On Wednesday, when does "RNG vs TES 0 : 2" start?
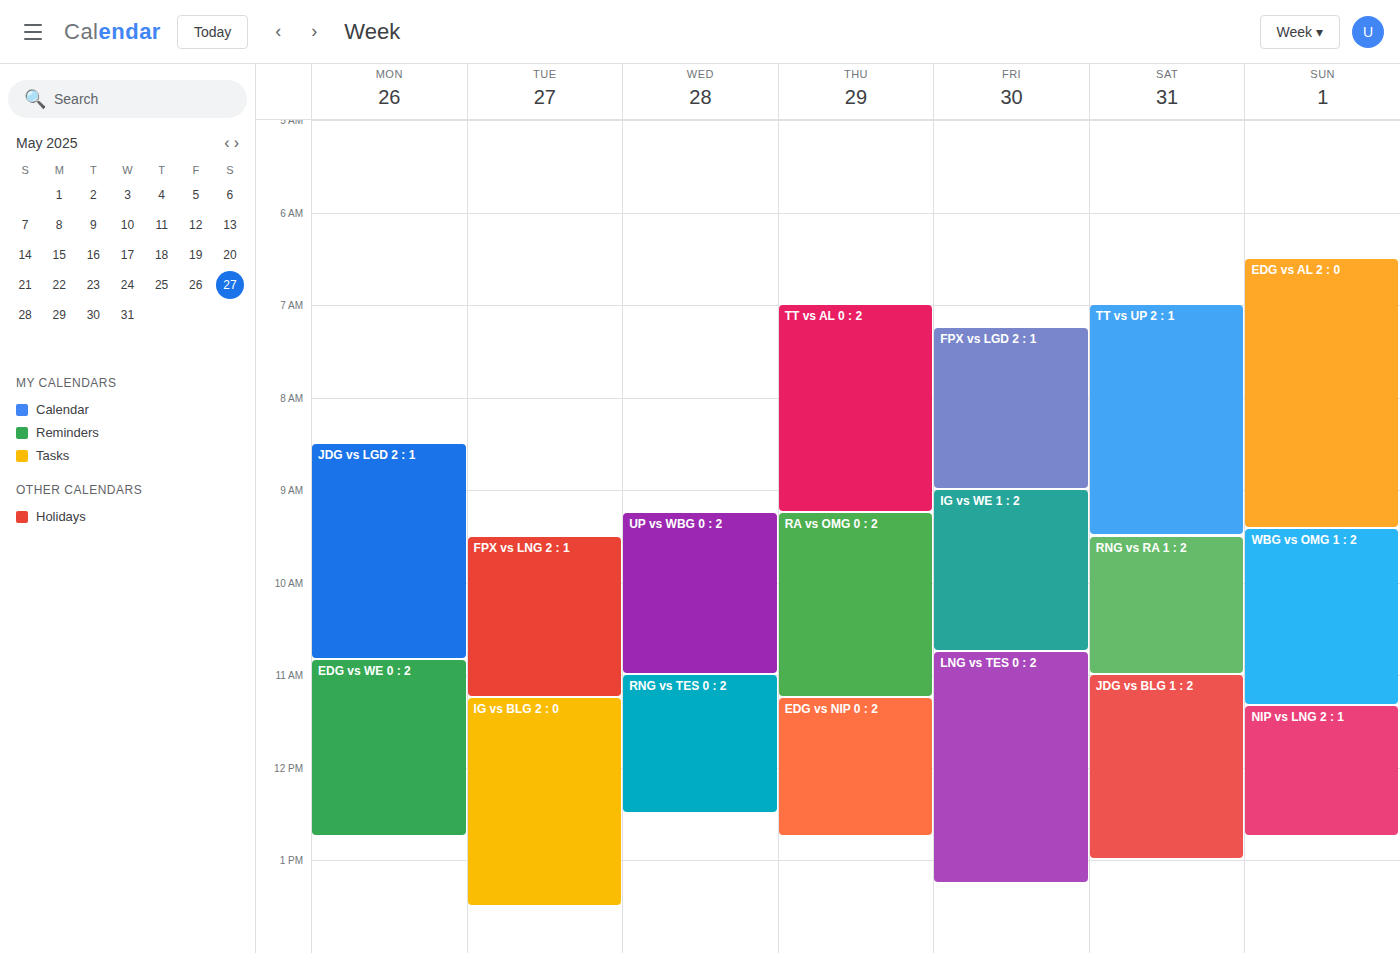
11:00